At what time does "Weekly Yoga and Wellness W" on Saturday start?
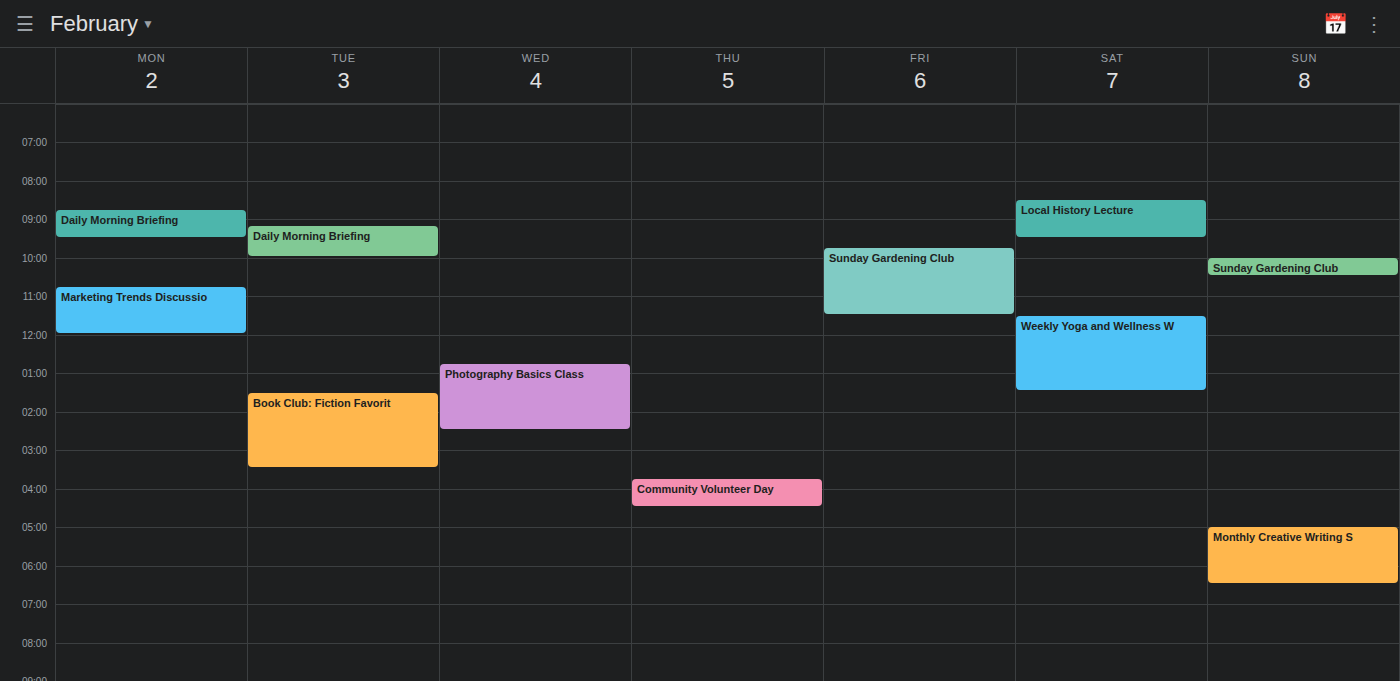
11:30 AM